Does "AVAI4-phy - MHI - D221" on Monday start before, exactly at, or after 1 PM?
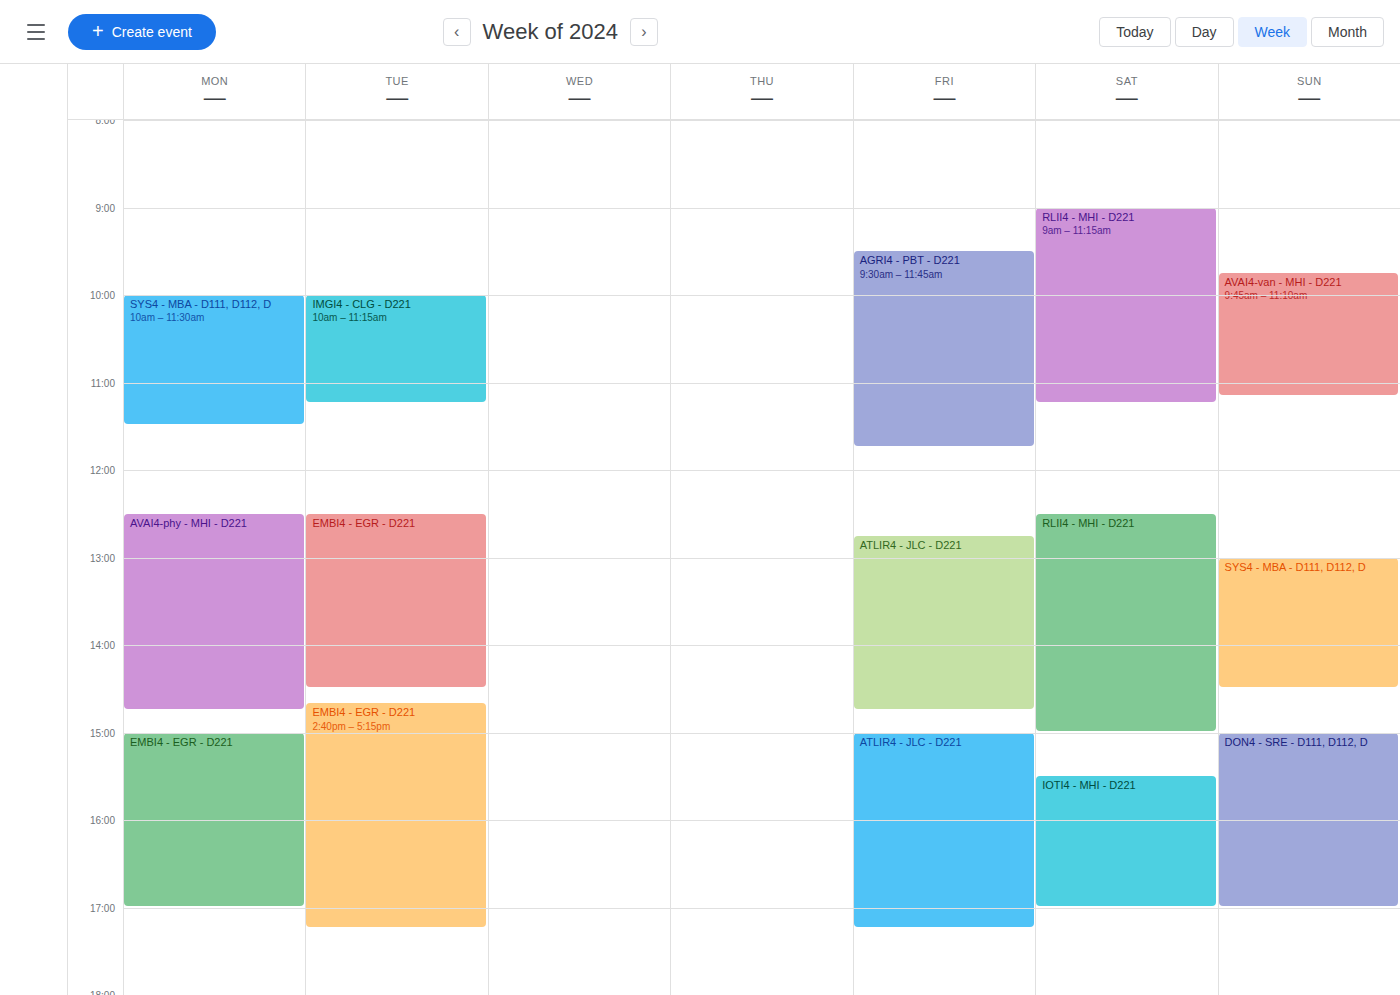
12:30 PM -- before 1 PM, 30 minutes above the 1 PM line.